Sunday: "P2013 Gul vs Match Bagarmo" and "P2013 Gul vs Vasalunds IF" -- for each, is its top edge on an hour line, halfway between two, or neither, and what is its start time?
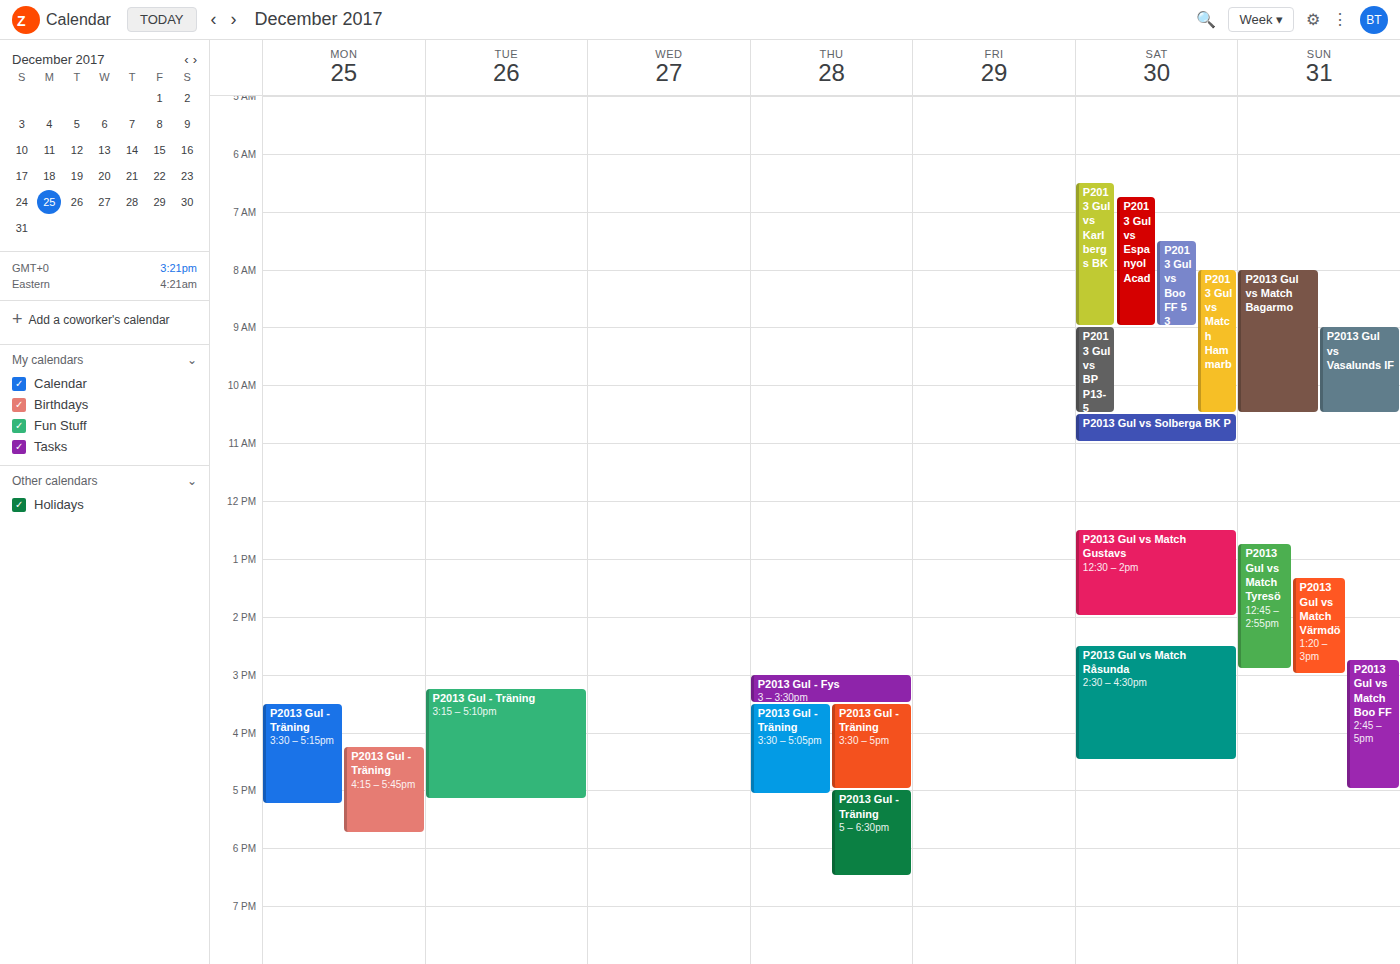
"P2013 Gul vs Match Bagarmo": 8:00 AM, exactly on the 8 AM line. "P2013 Gul vs Vasalunds IF": 9:00 AM, exactly on the 9 AM line.